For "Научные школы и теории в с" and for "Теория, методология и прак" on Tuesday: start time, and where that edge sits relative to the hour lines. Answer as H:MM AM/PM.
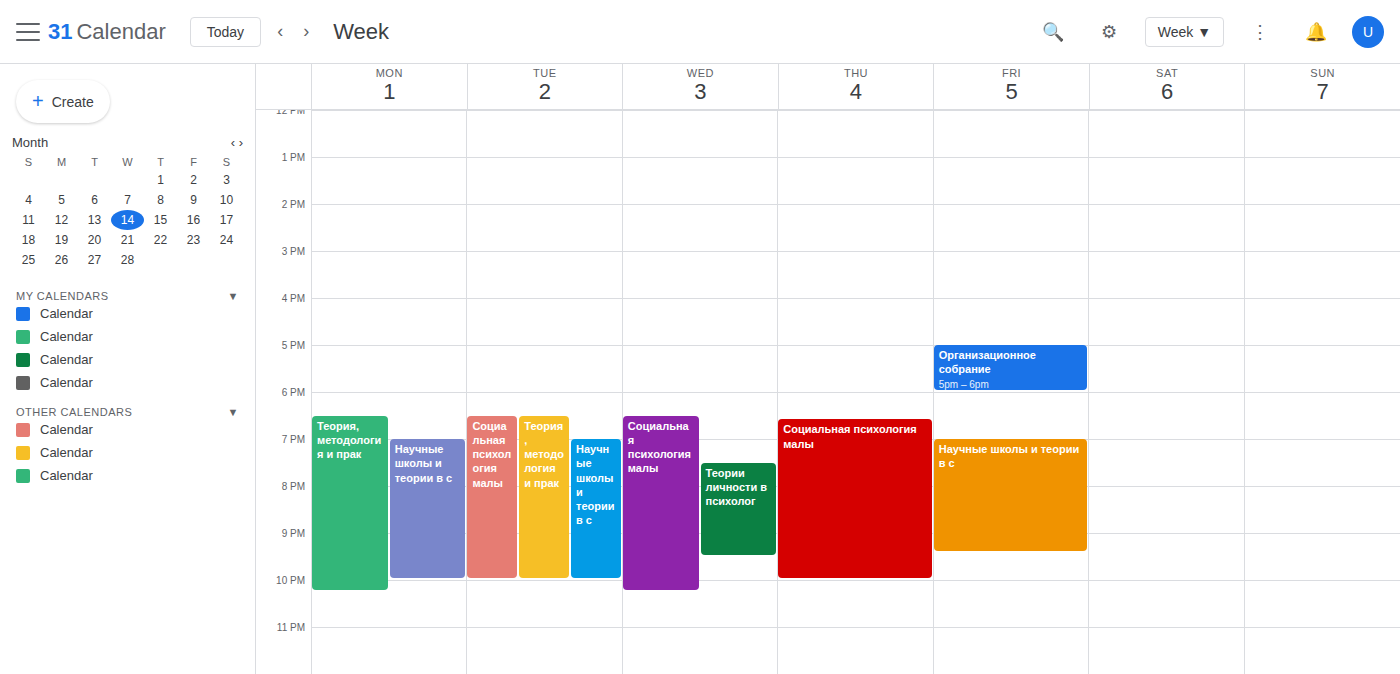
"Научные школы и теории в с": 7:00 PM, exactly on the 7 PM line. "Теория, методология и прак": 6:30 PM, halfway between the 6 PM and 7 PM lines.